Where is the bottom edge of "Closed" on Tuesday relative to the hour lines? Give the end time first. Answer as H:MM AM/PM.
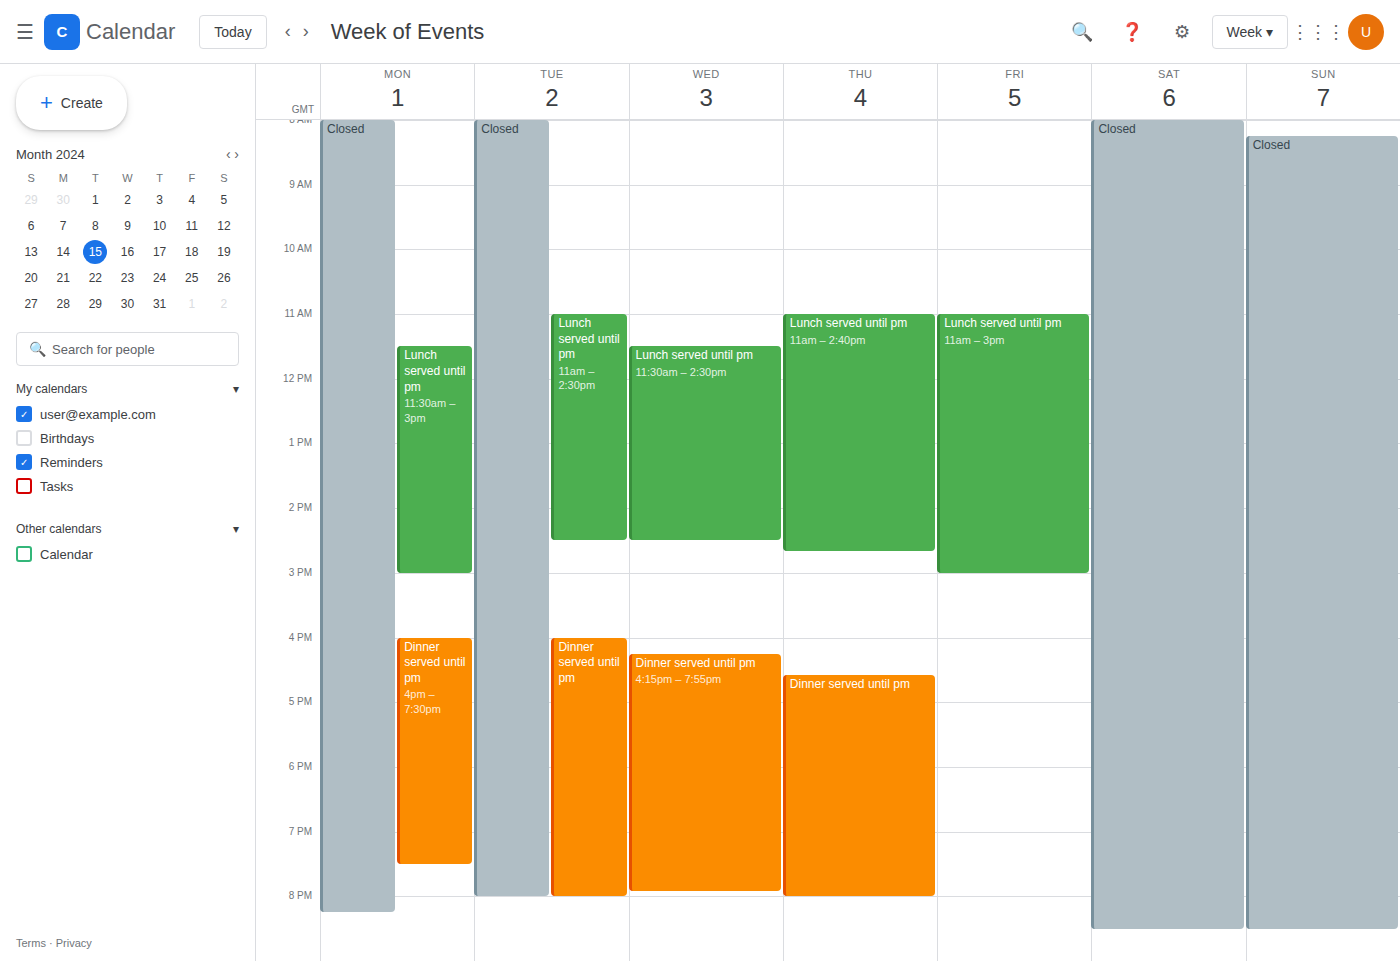
8:00 PM -- exactly on the 8 PM line.